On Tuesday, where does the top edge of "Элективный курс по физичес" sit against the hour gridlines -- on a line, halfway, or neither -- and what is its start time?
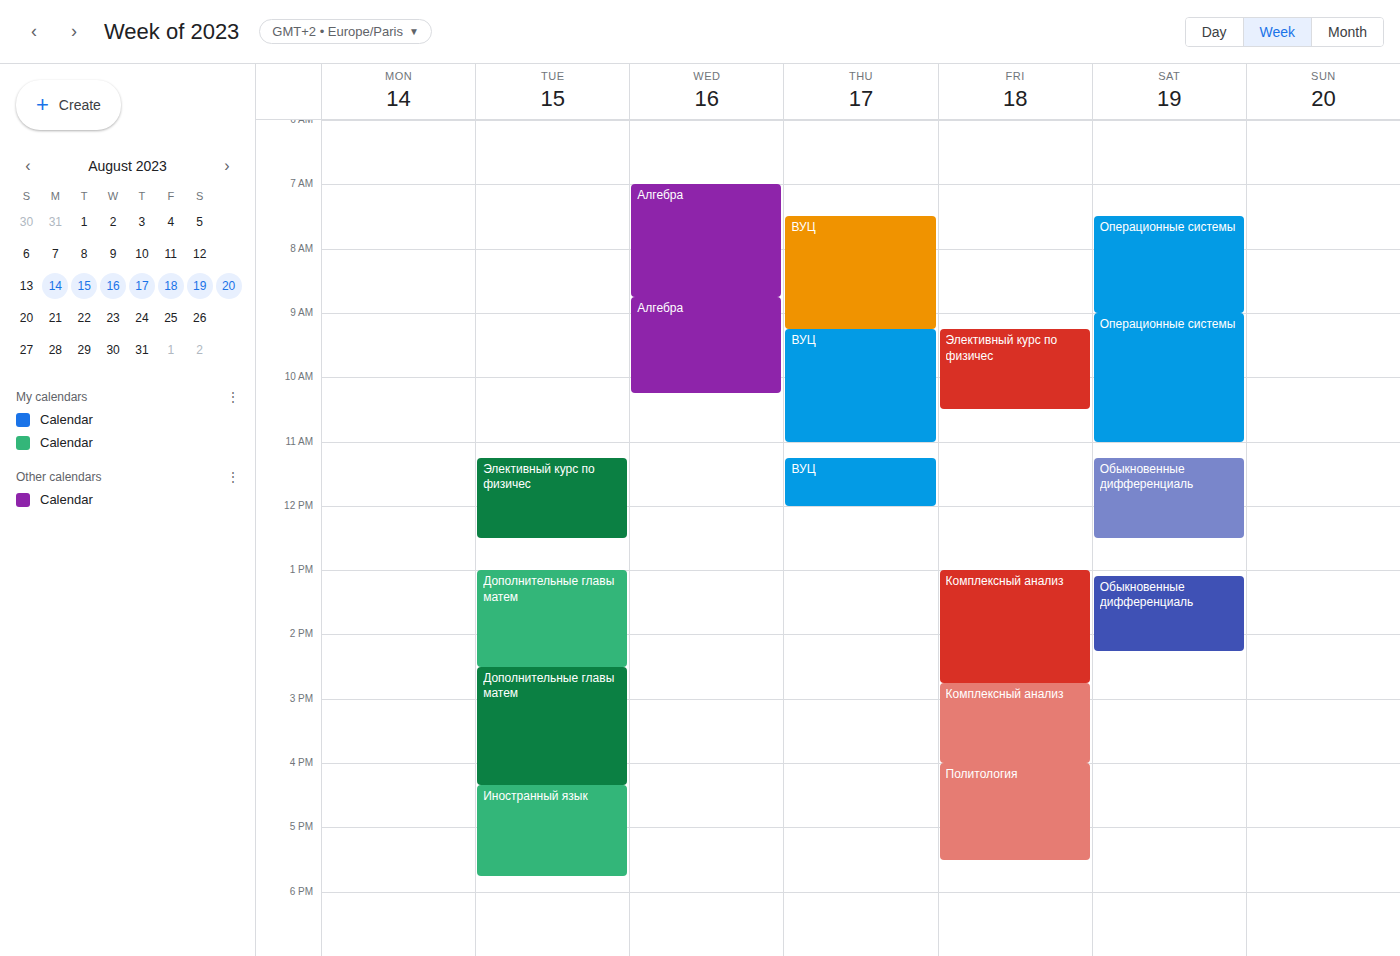
11:15 -- neither: a quarter of the way from the 11:00 line to the 12:00 line.